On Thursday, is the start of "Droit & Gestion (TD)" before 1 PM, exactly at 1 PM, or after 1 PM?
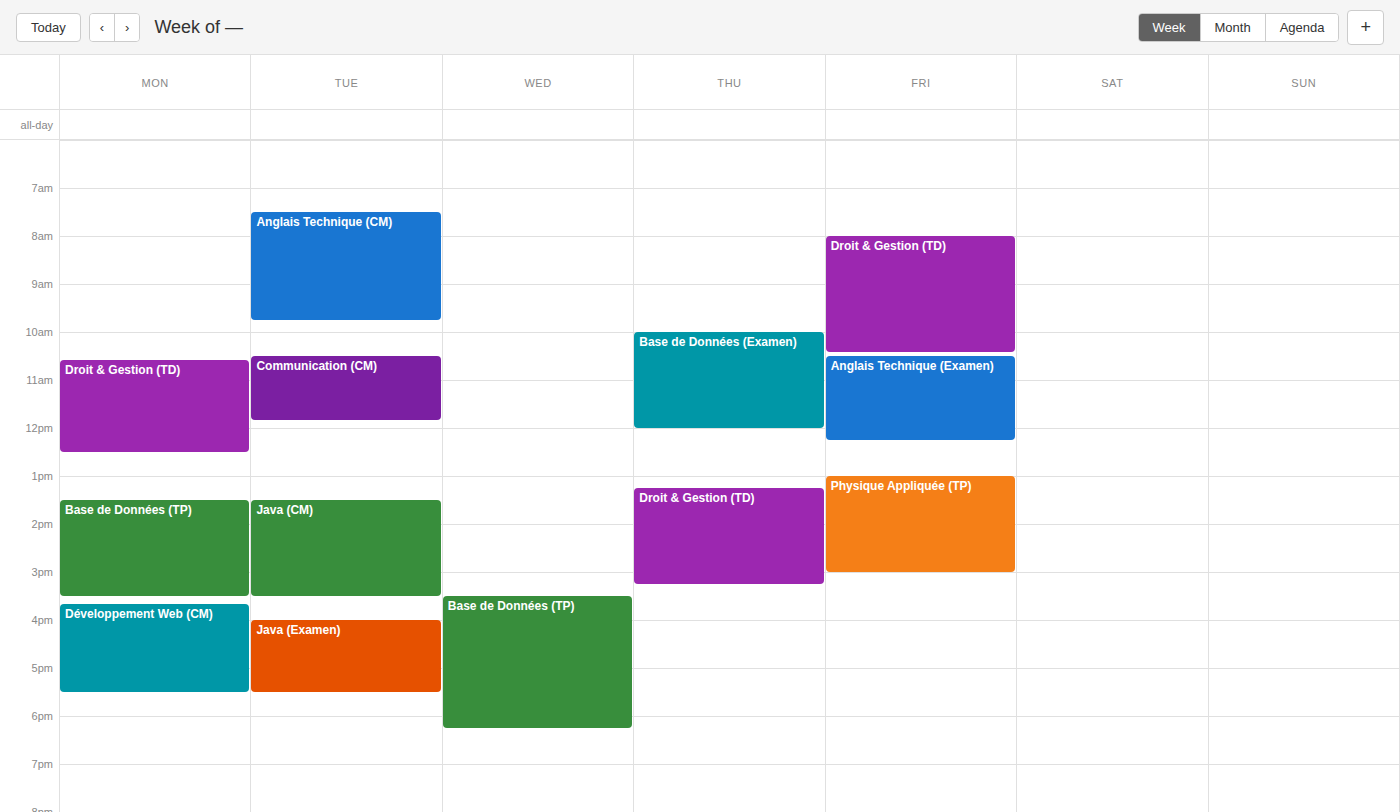
1:15 PM -- after 1 PM, 15 minutes below the 1 PM line.